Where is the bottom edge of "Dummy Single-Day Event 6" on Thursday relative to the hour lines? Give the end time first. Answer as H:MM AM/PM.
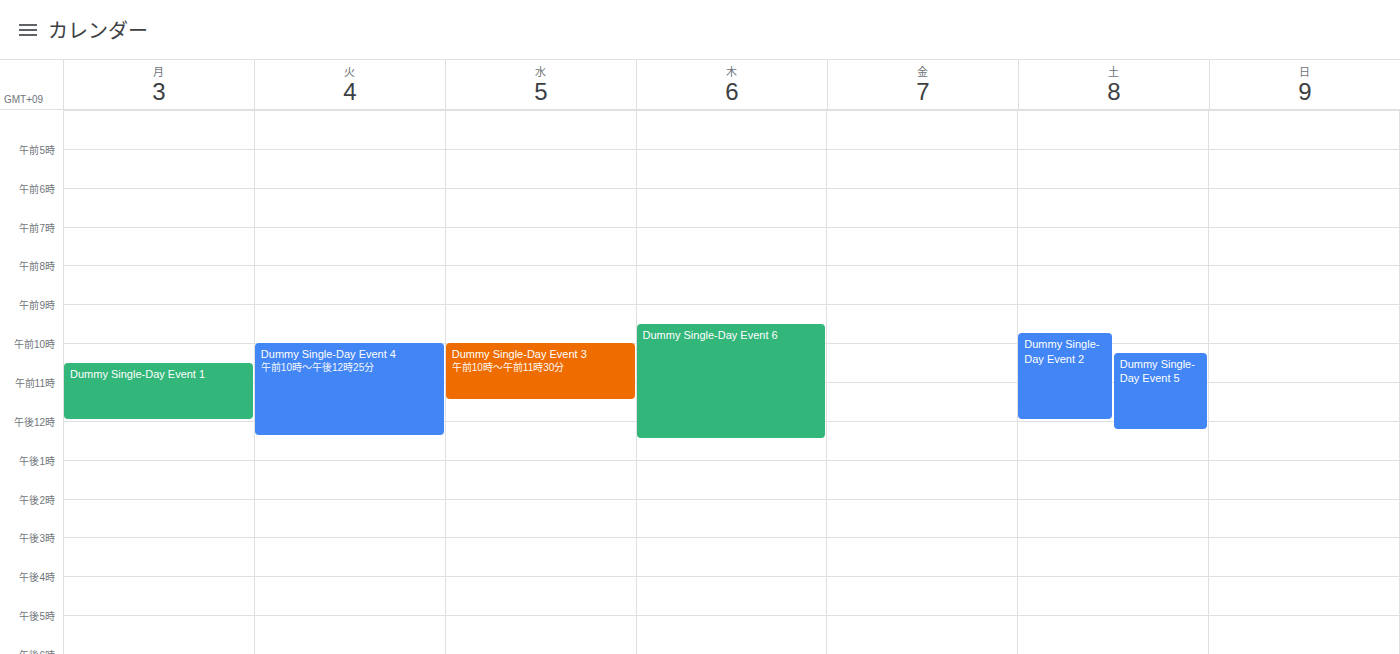
12:30 PM -- halfway between the 12 PM and 1 PM lines.